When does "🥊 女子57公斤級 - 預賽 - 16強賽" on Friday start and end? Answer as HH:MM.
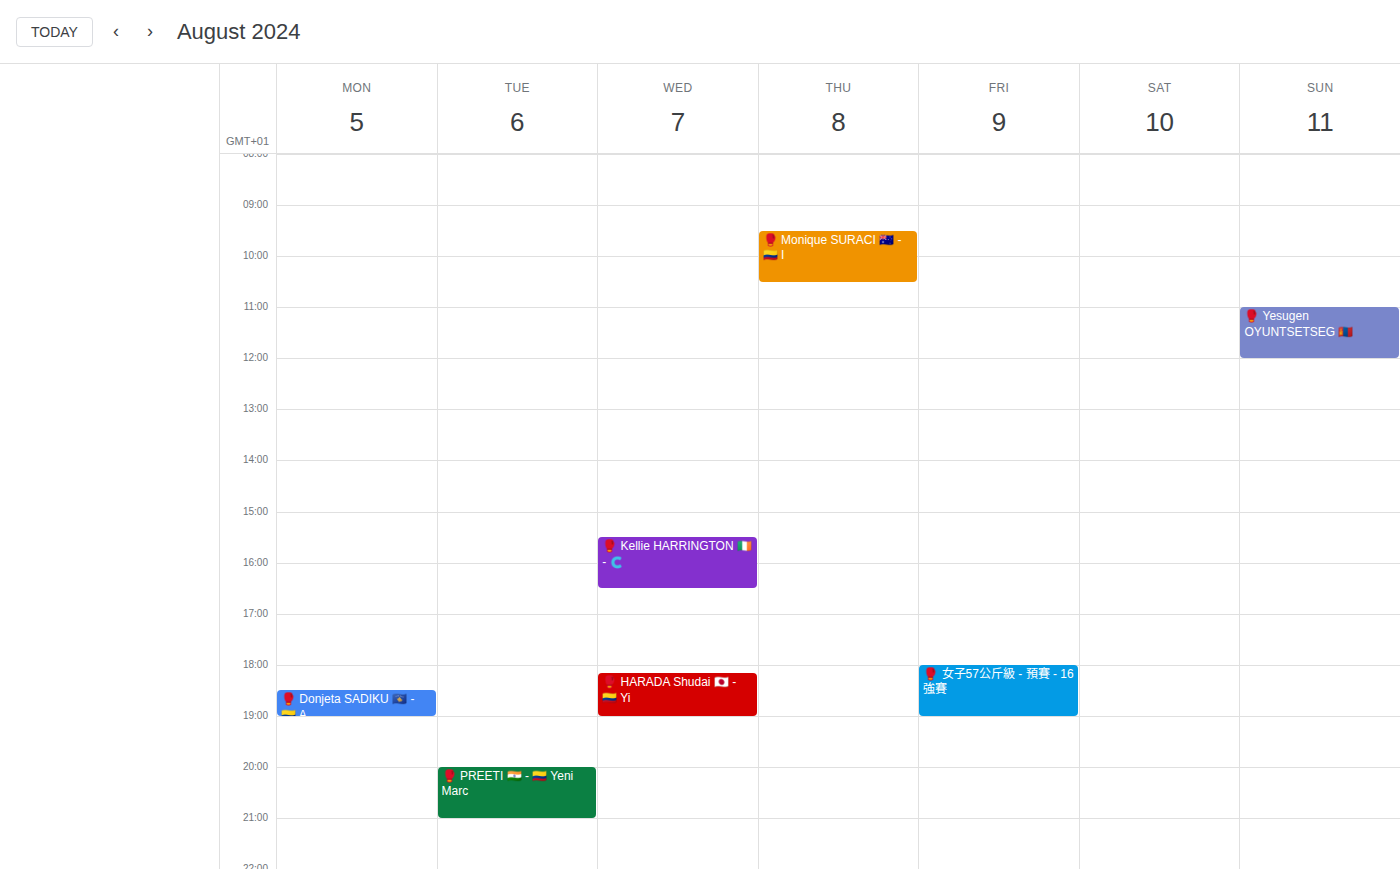
18:00 to 19:00